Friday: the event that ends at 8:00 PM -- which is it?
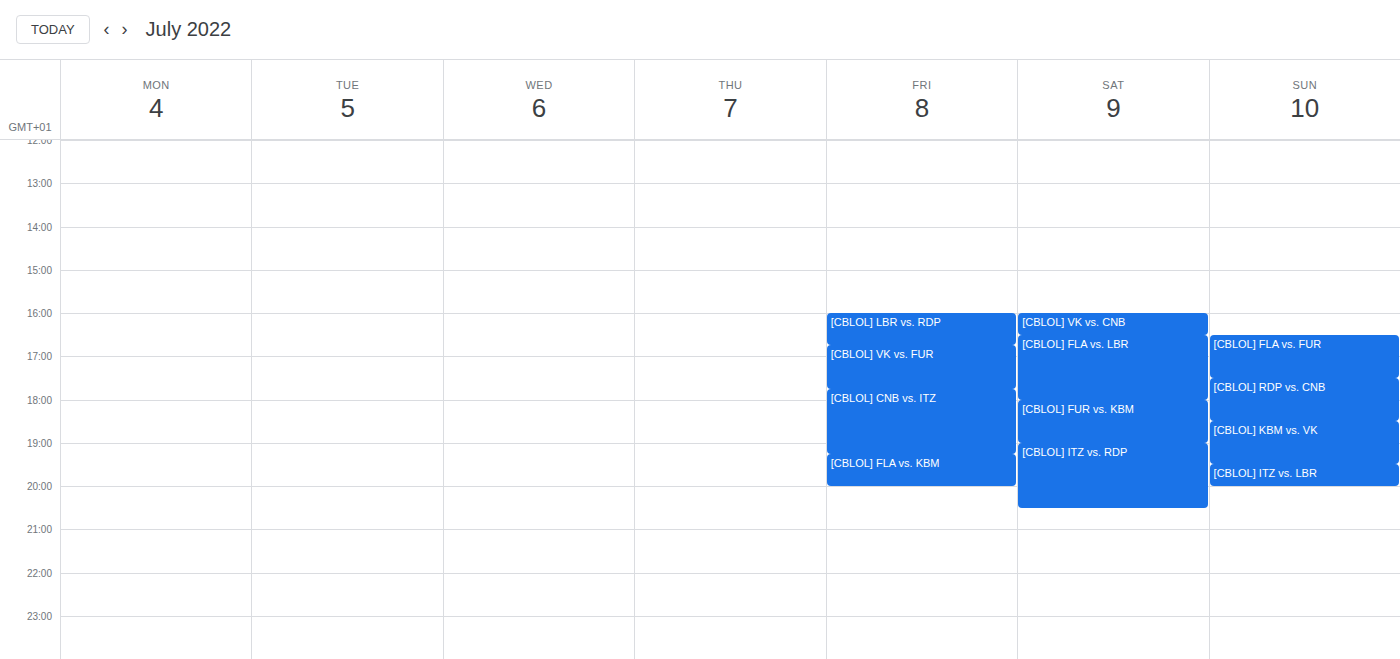
"[CBLOL] FLA vs. KBM"